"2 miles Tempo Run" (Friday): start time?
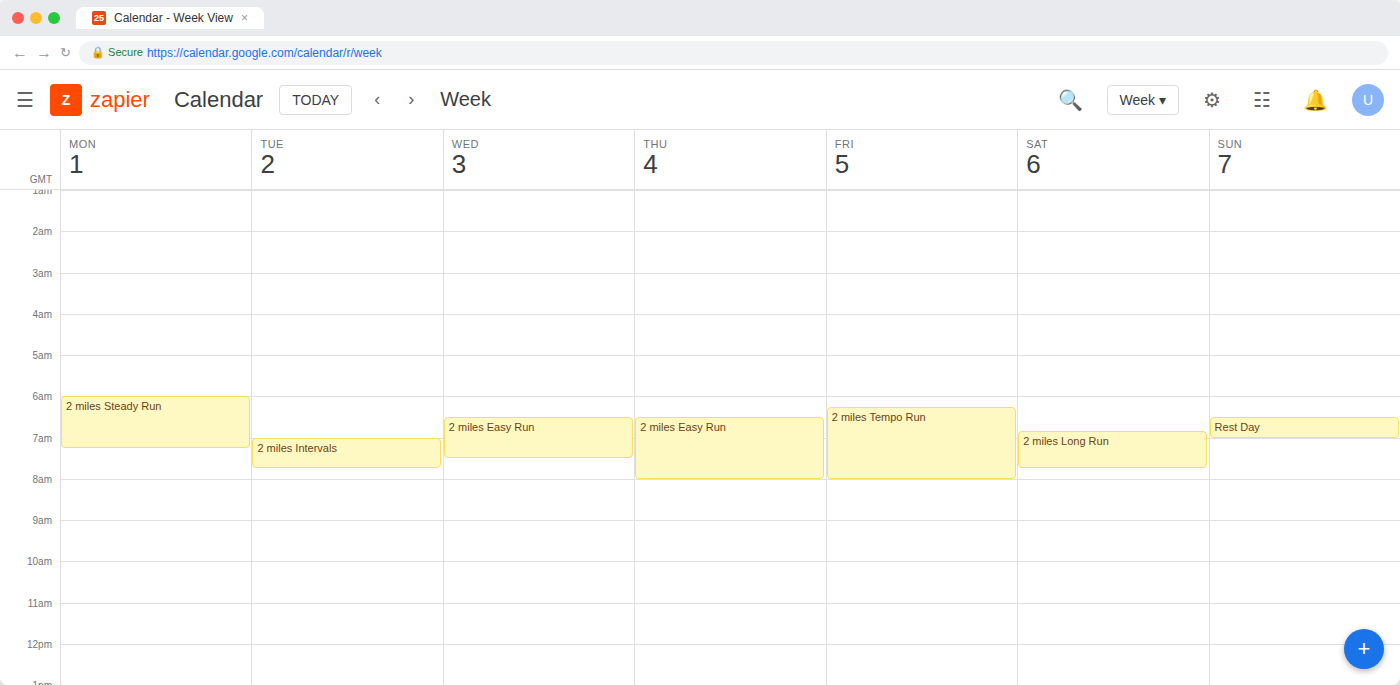
6:15 AM